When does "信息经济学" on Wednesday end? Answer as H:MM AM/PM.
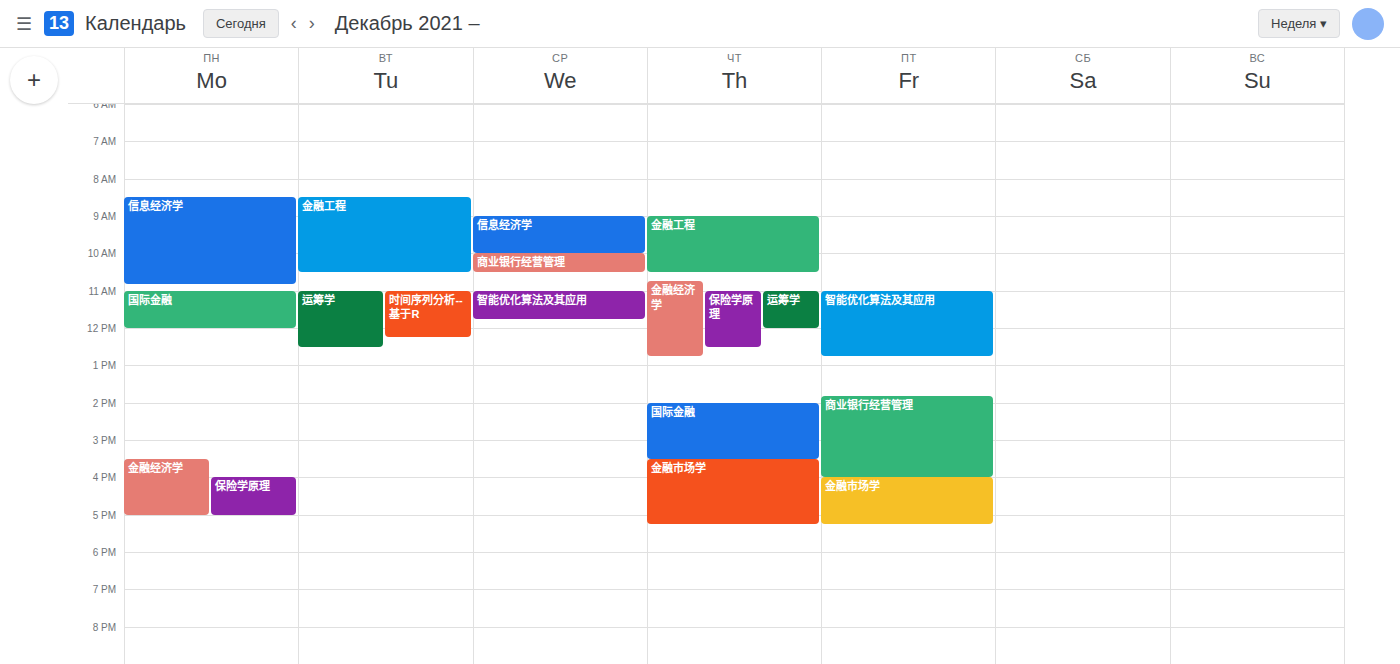
10:00 AM